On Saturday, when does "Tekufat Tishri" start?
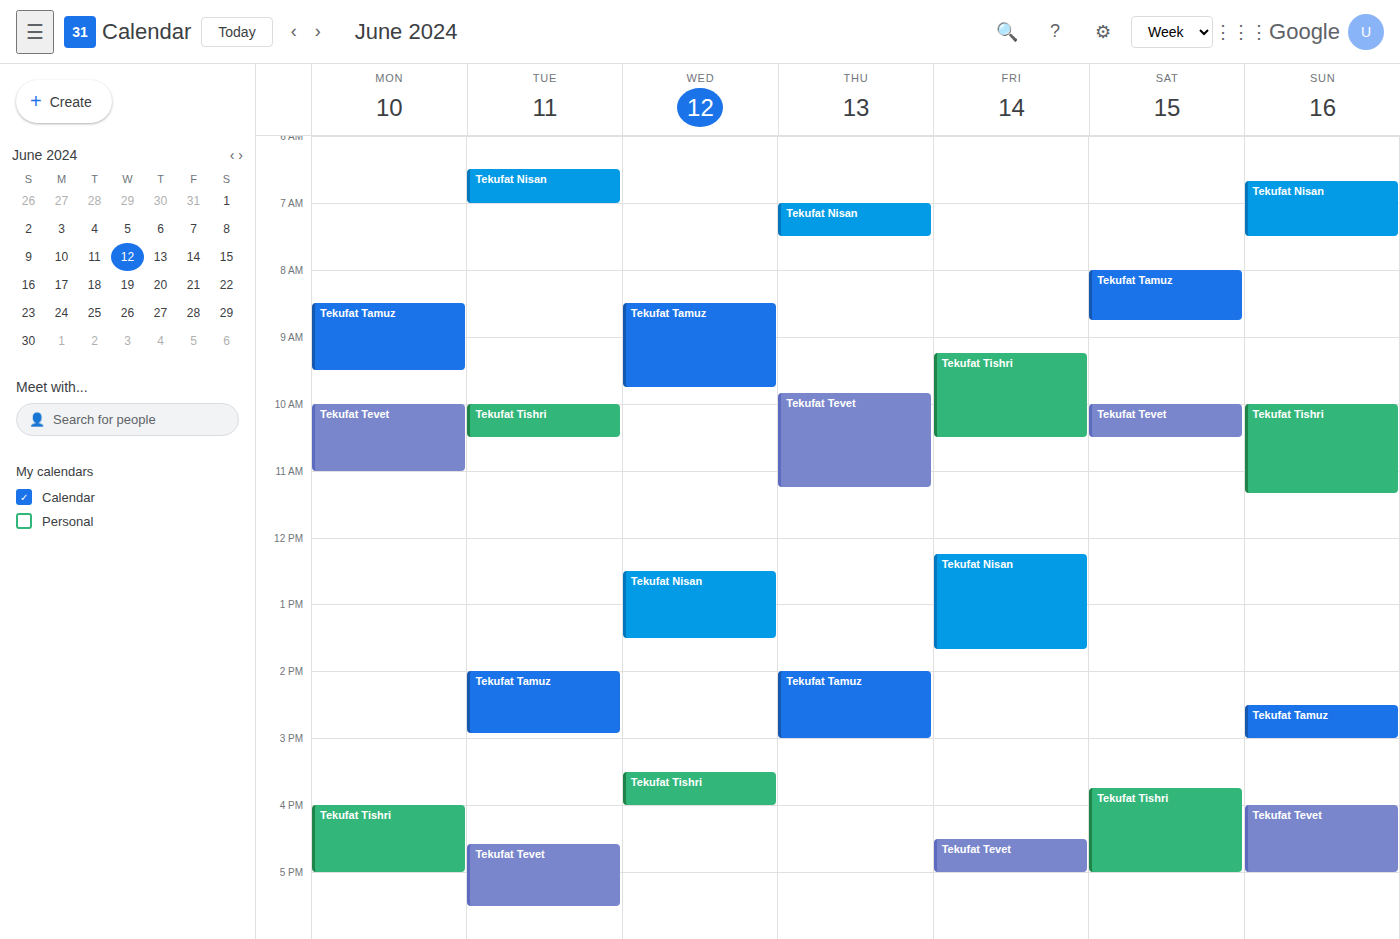
3:45 PM